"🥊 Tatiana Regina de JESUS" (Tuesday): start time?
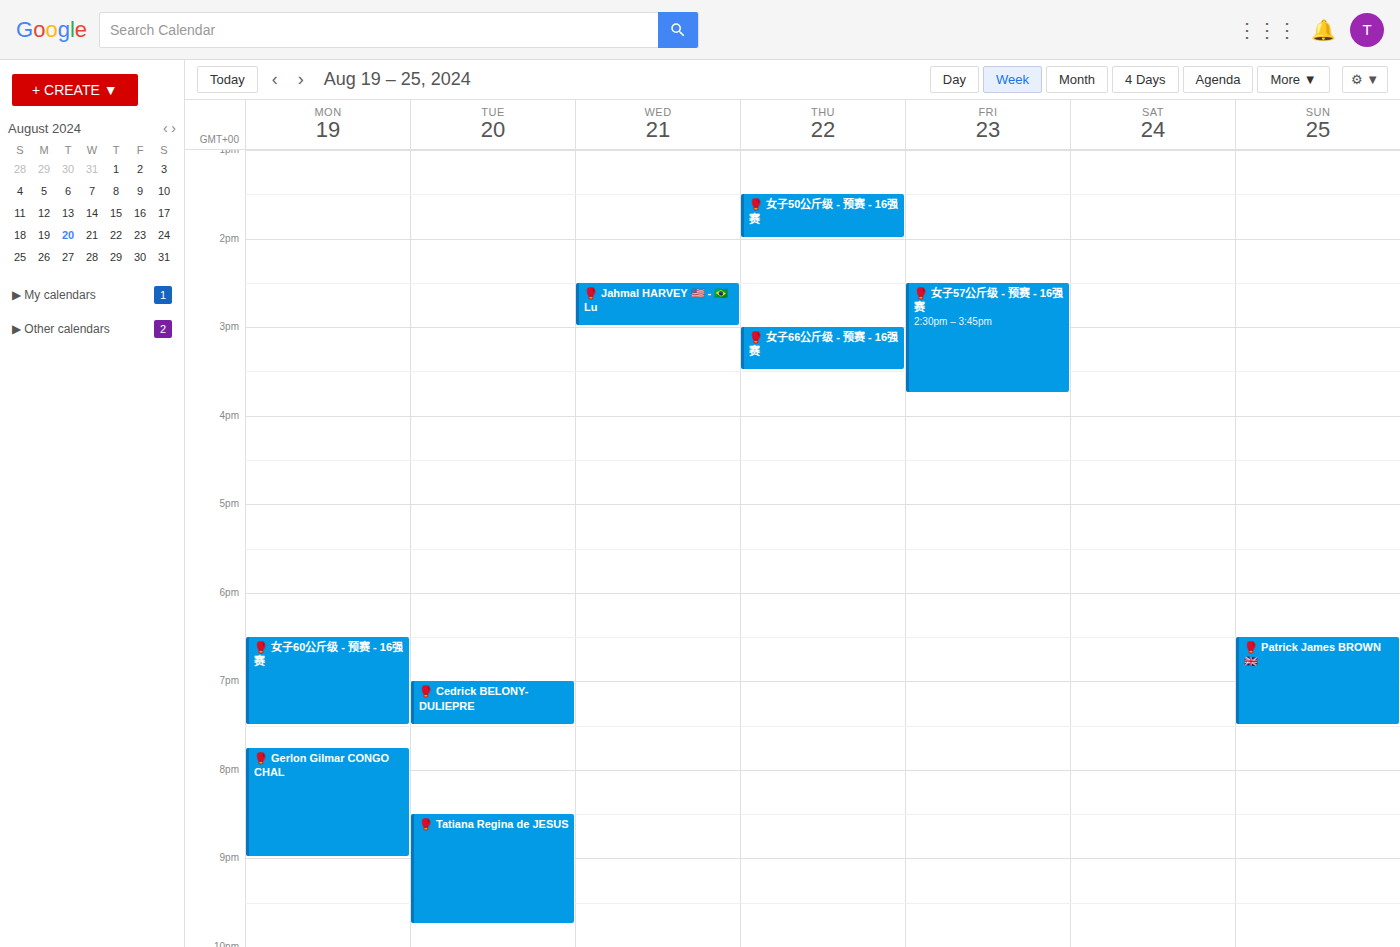
8:30 PM